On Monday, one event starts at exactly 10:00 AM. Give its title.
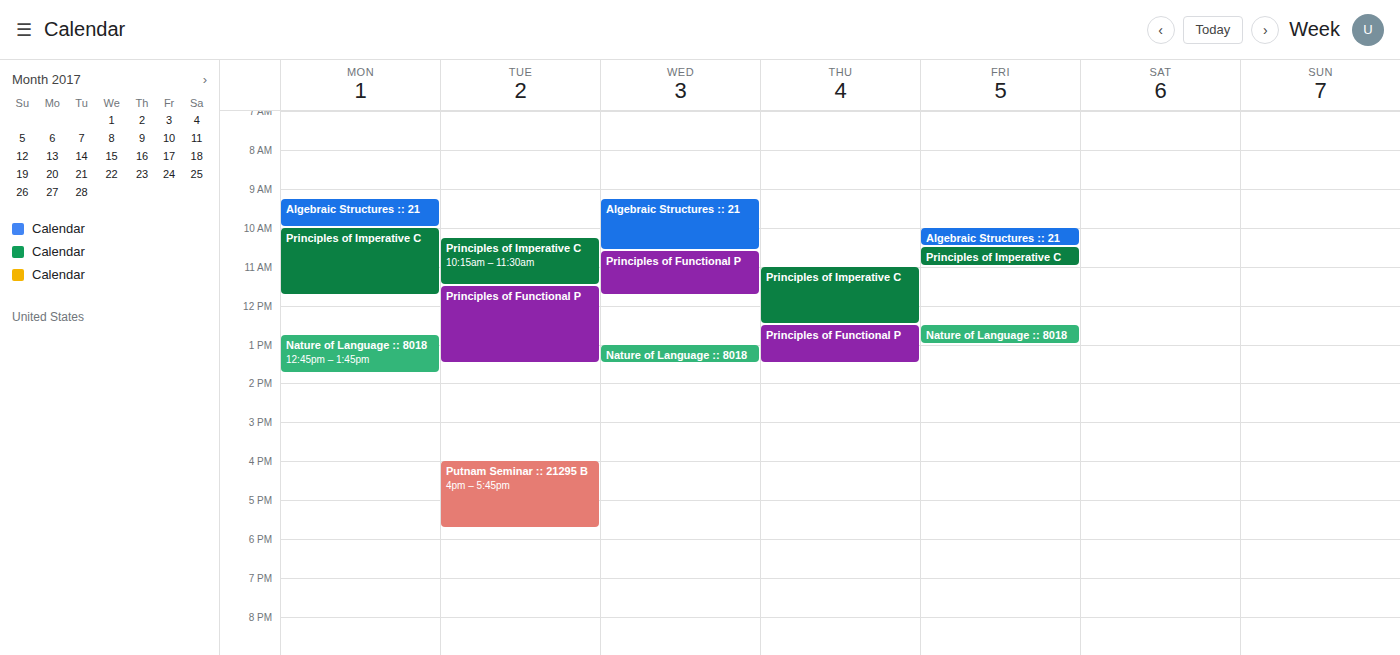
"Principles of Imperative C"